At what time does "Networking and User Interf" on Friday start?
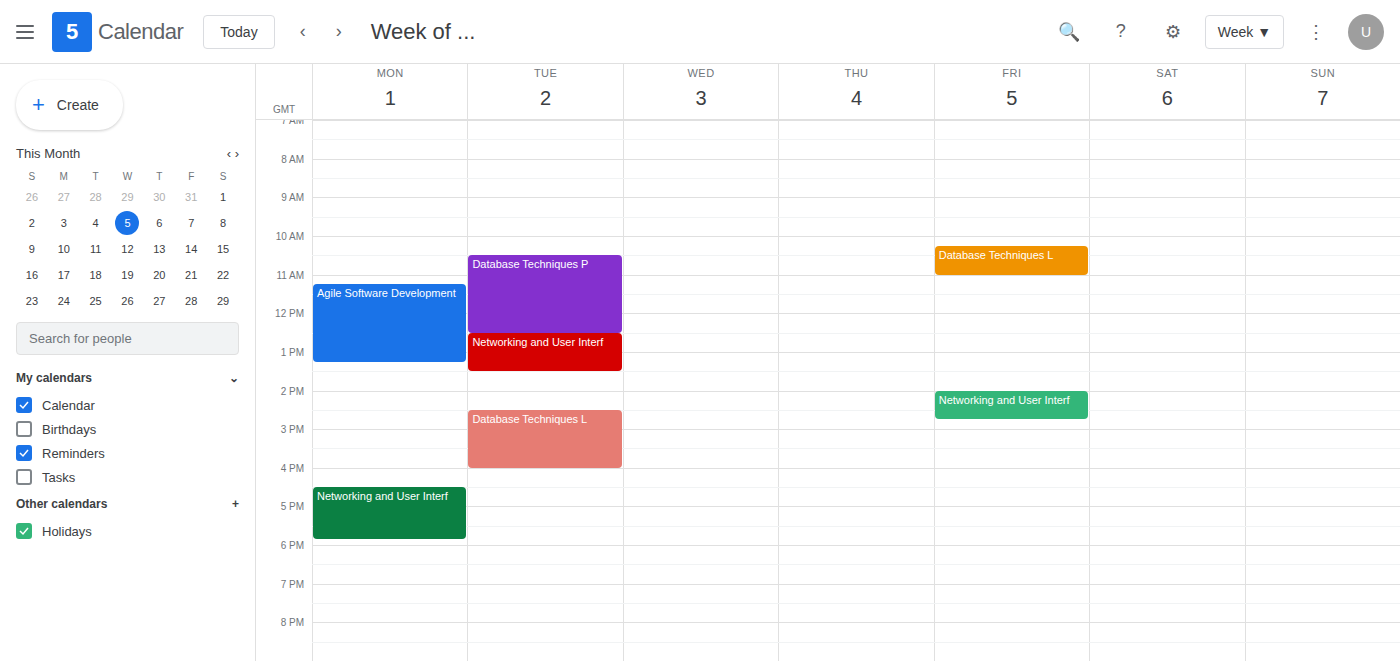
14:00